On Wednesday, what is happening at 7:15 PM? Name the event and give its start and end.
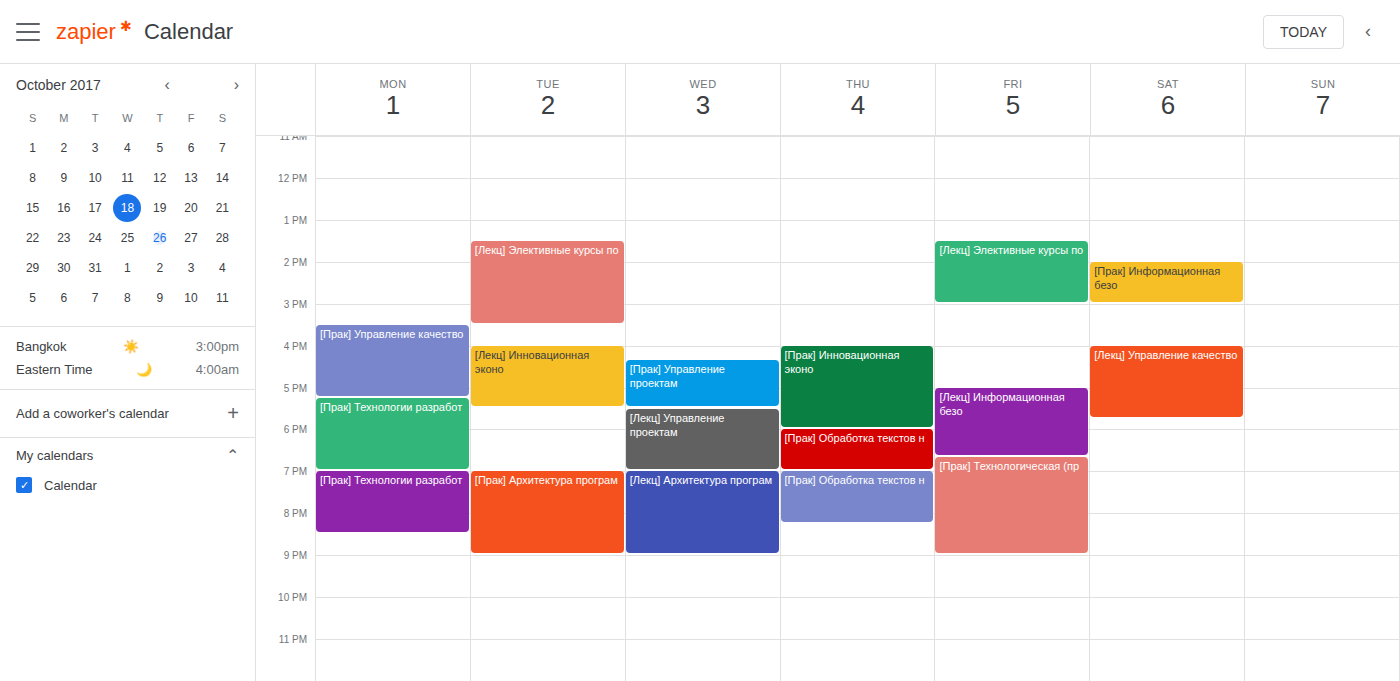
"[Лекц] Архитектура програм", 7:00 PM to 9:00 PM